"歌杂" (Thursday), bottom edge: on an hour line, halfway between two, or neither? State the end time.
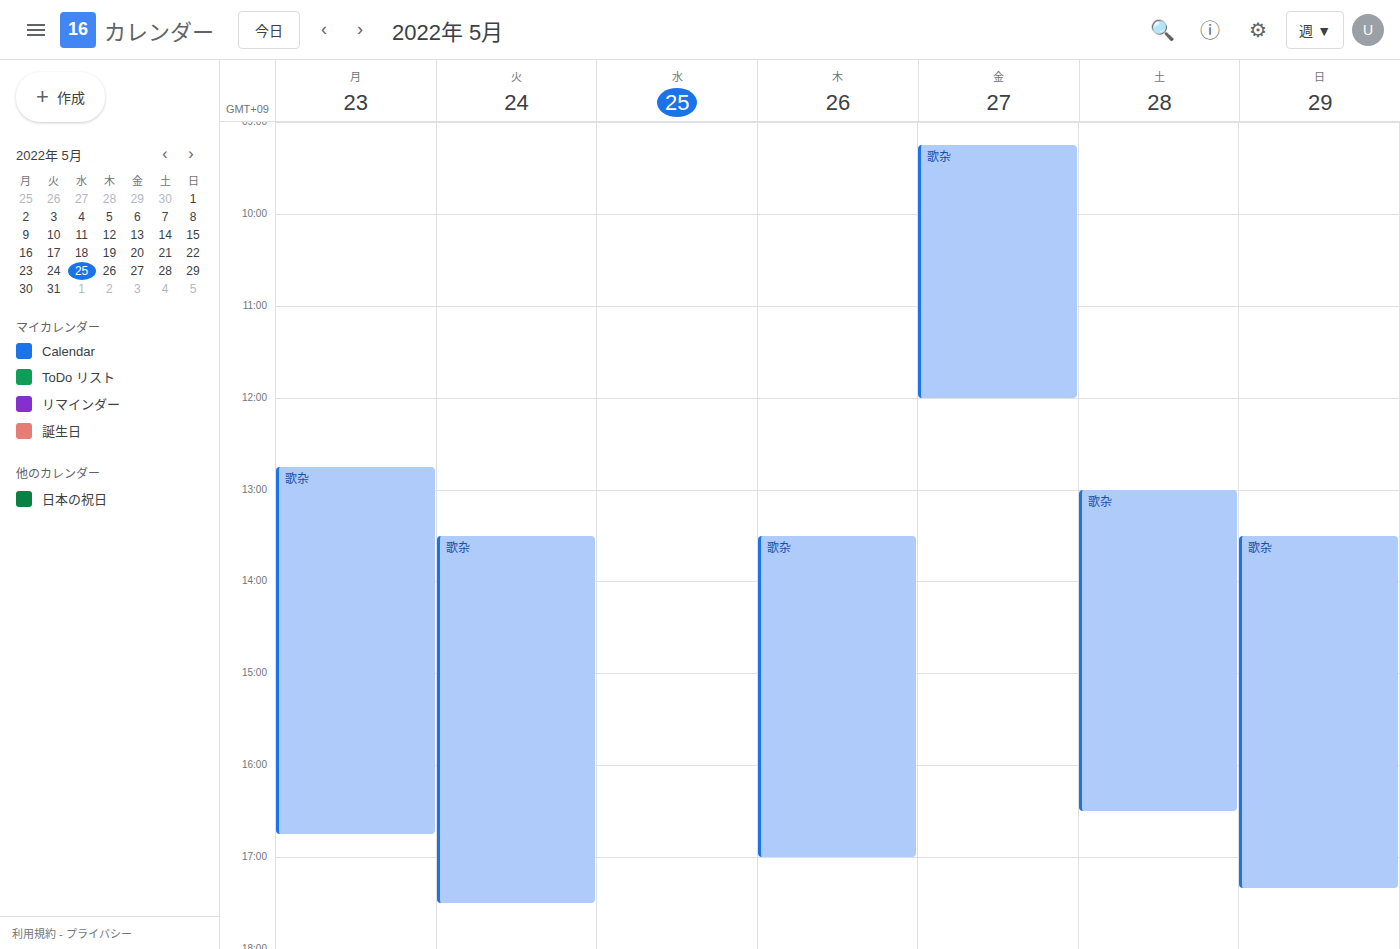
5:00 PM -- exactly on the 5 PM line.